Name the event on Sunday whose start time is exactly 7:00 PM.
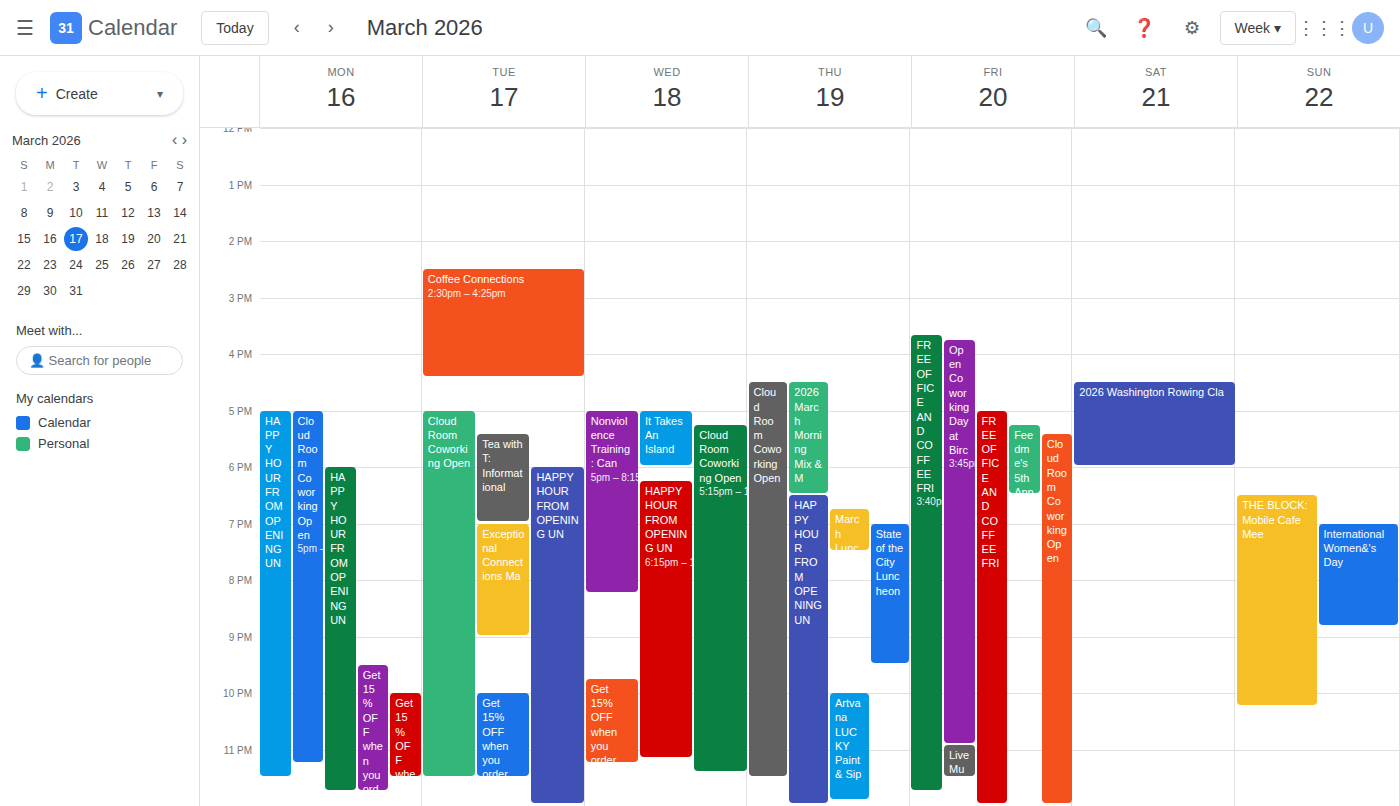
"International Women&'s Day"